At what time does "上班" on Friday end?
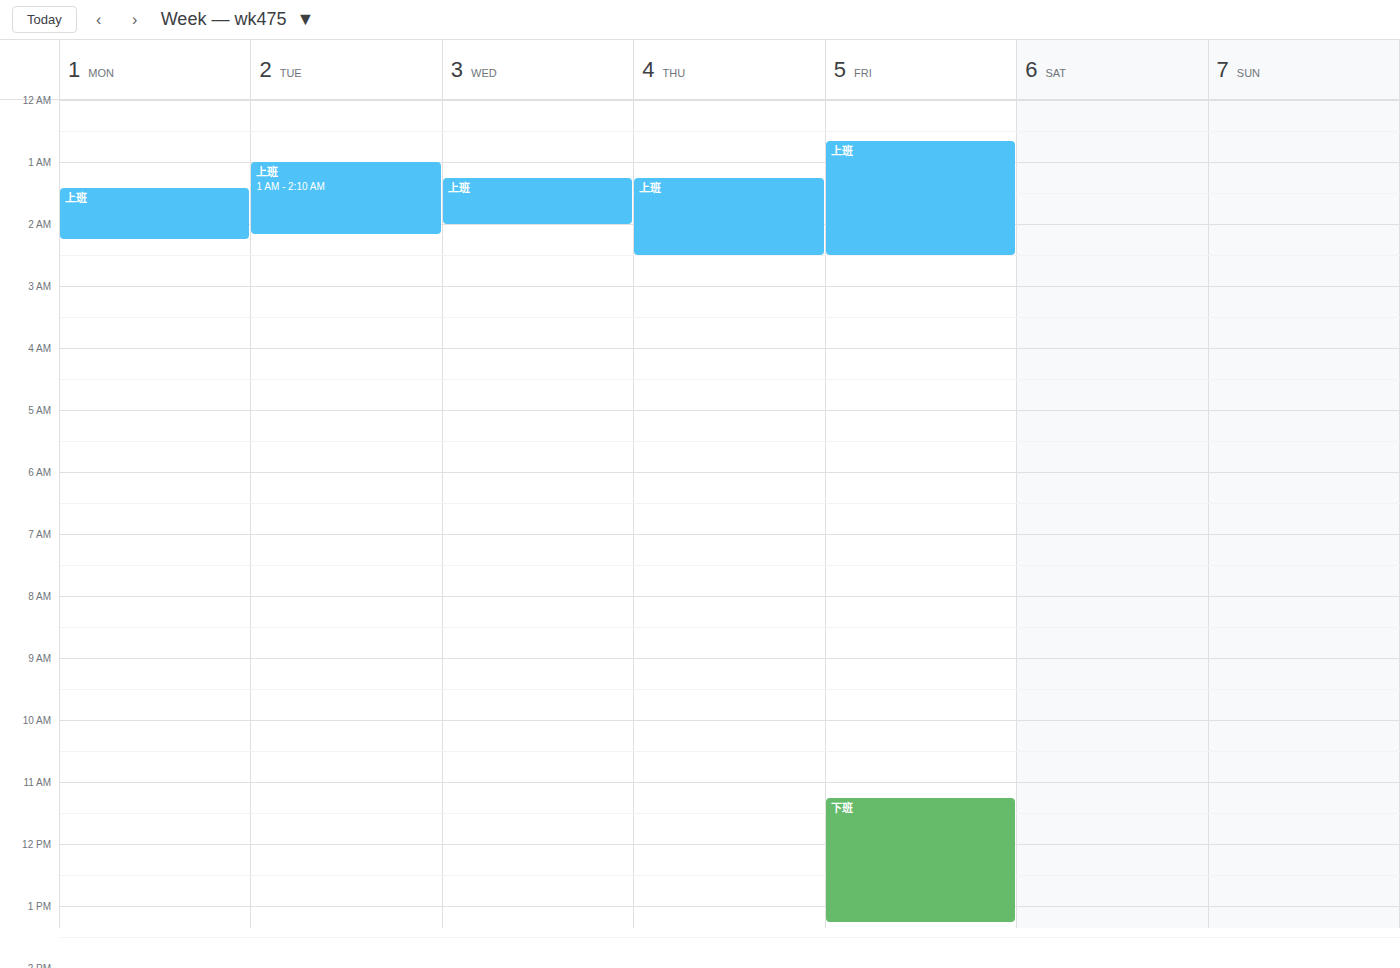
2:30 AM